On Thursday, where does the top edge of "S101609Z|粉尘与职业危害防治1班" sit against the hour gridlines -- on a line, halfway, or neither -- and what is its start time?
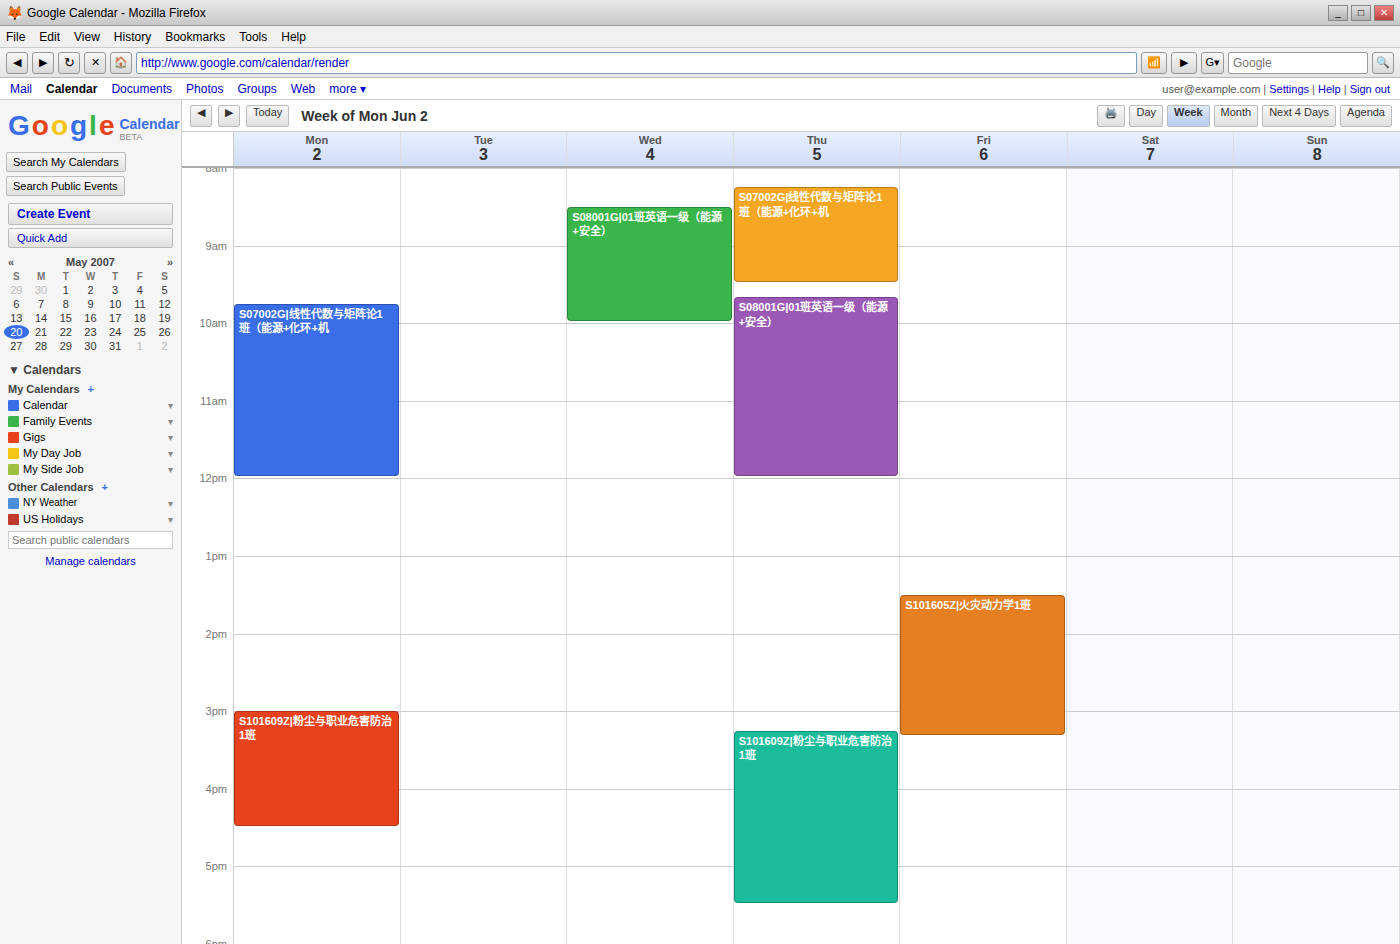
3:15 PM -- neither: a quarter of the way from the 3 PM line to the 4 PM line.